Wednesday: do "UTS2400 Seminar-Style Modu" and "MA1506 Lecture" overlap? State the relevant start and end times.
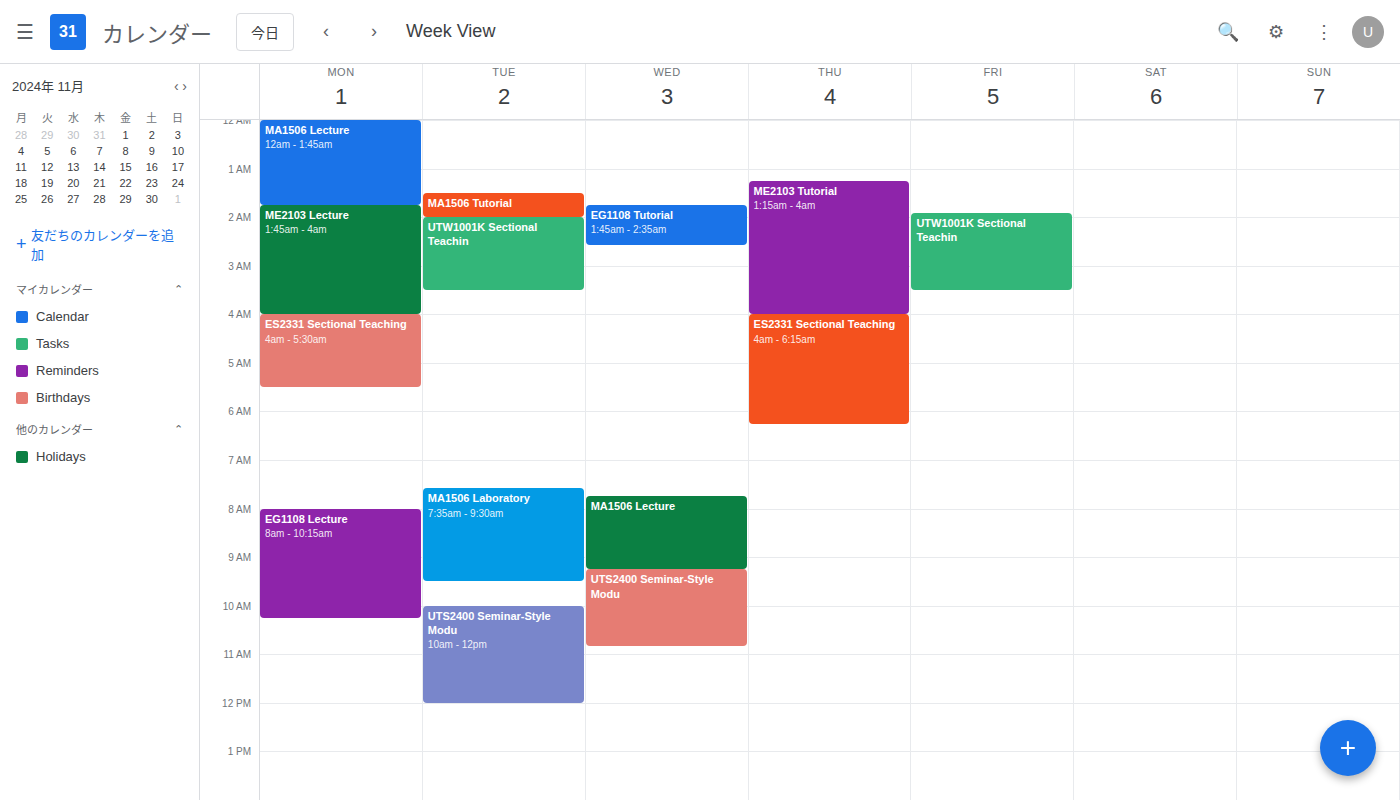
"MA1506 Lecture" ends at 9:15 AM, exactly when "UTS2400 Seminar-Style Modu" starts -- they touch but do not overlap.